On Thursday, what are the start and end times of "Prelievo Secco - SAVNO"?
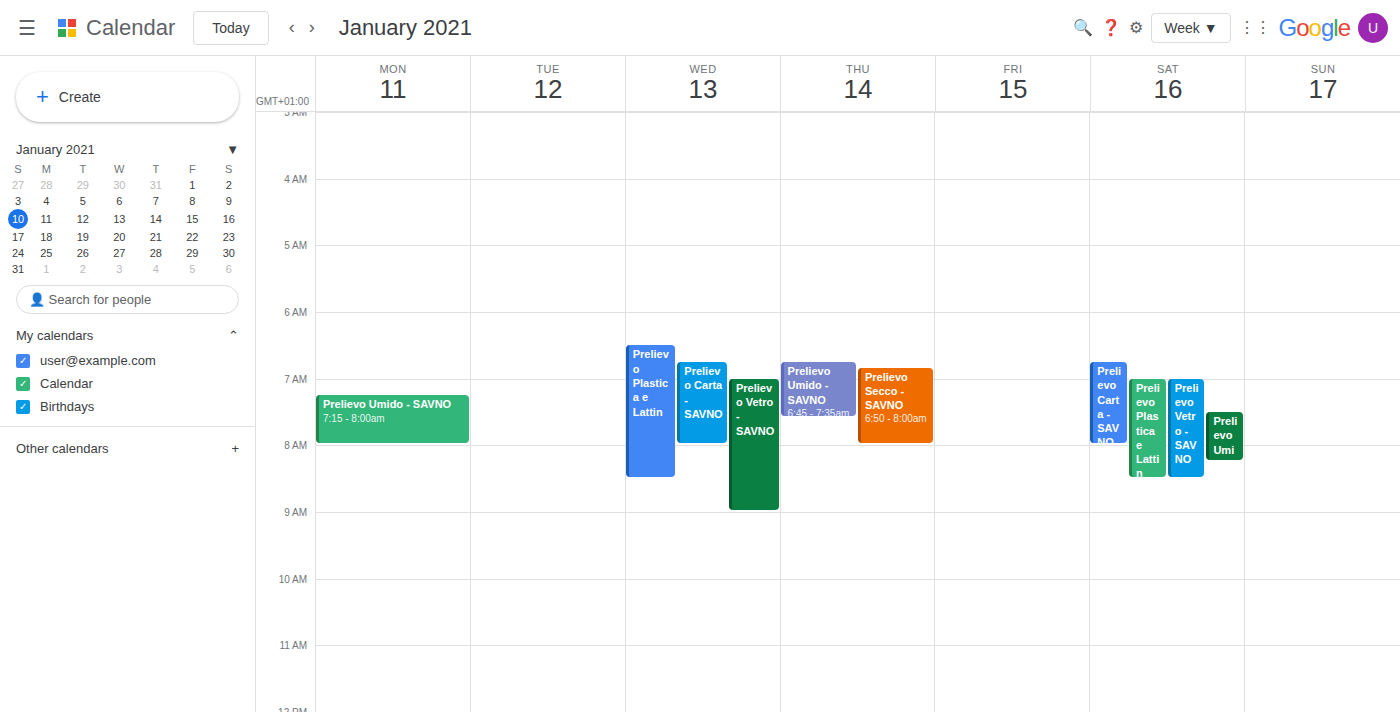
6:50 AM to 8:00 AM